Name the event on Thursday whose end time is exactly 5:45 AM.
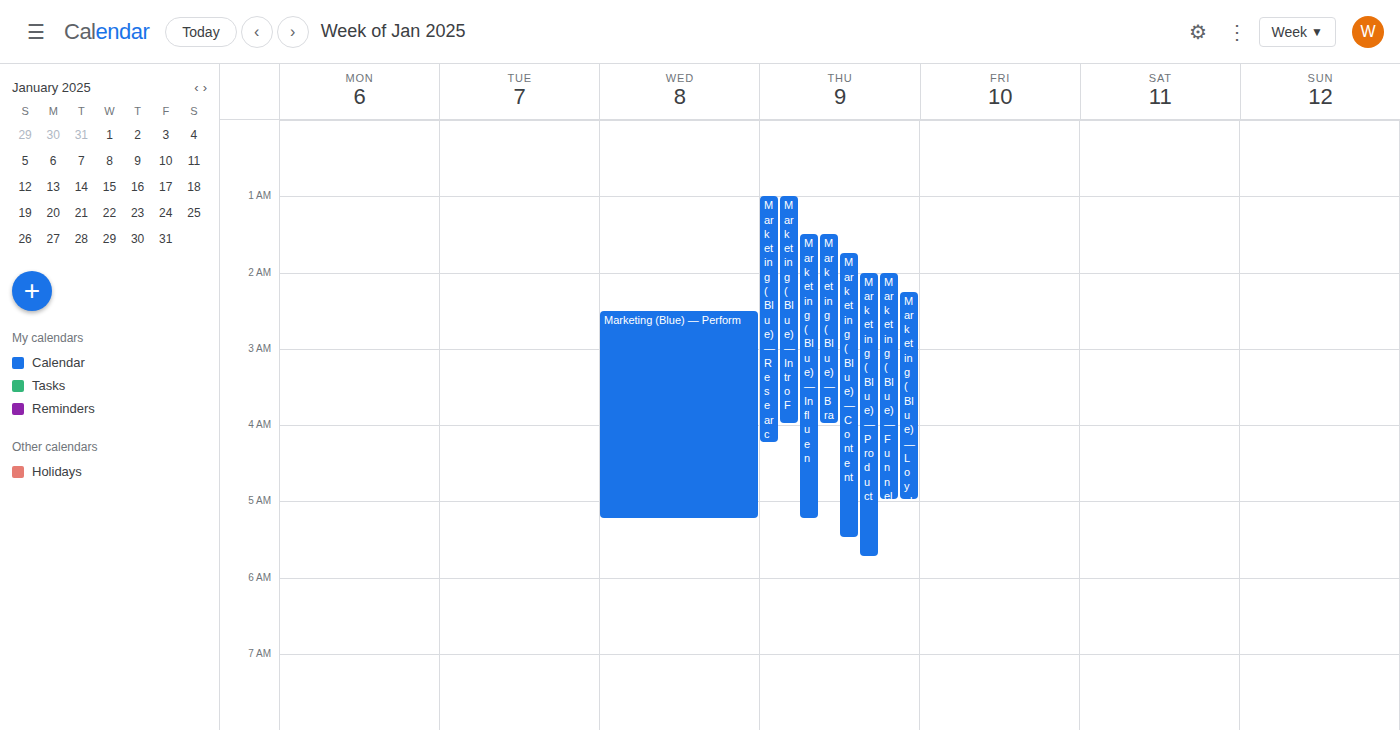
"Marketing (Blue) — Product"